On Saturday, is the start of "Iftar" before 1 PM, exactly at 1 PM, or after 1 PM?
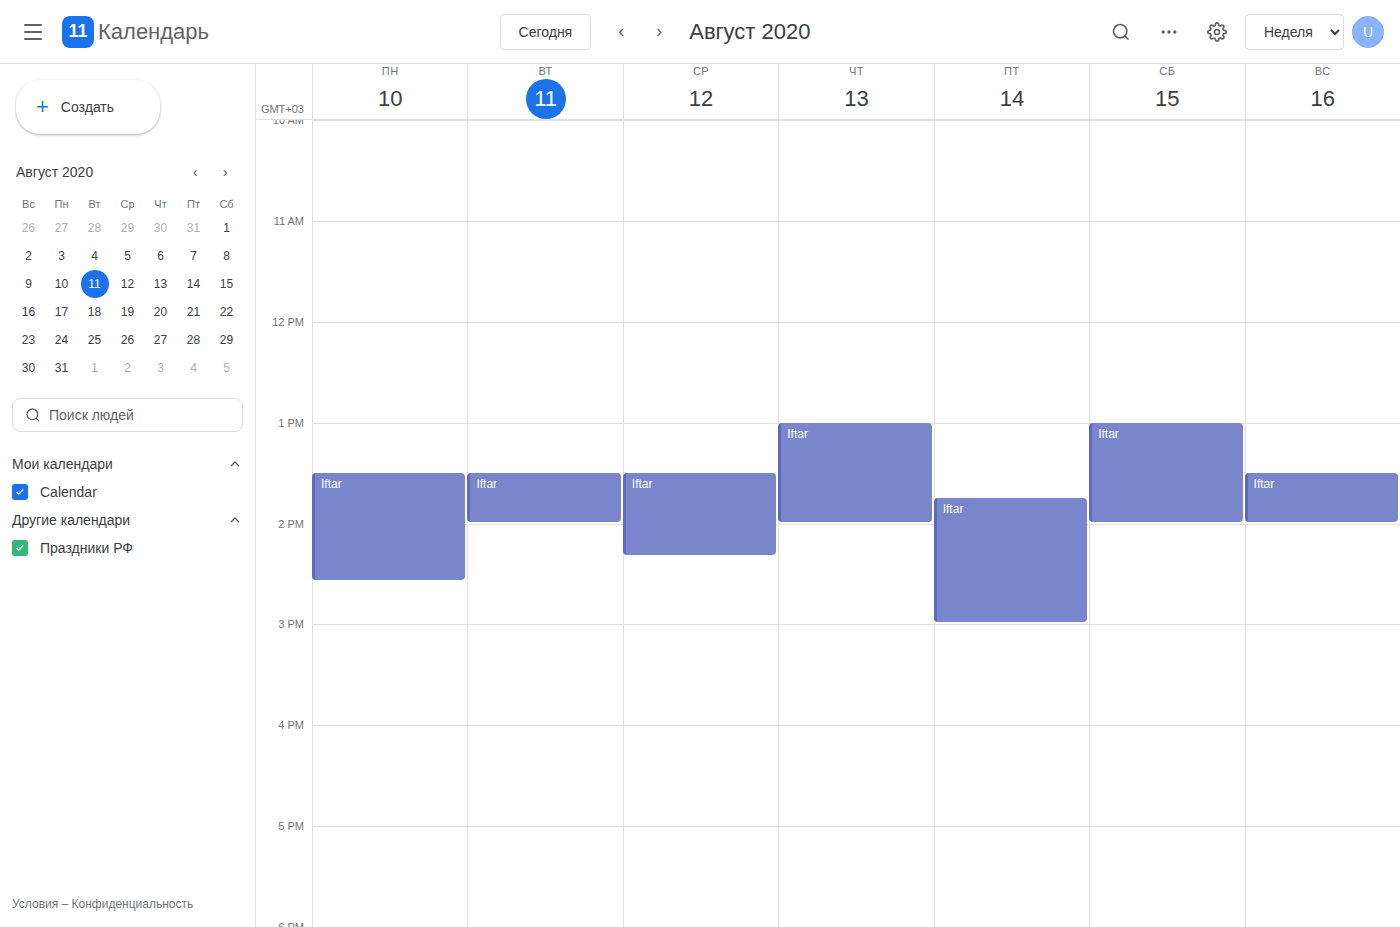
1:00 PM -- exactly at 1 PM, on the 1 PM line.